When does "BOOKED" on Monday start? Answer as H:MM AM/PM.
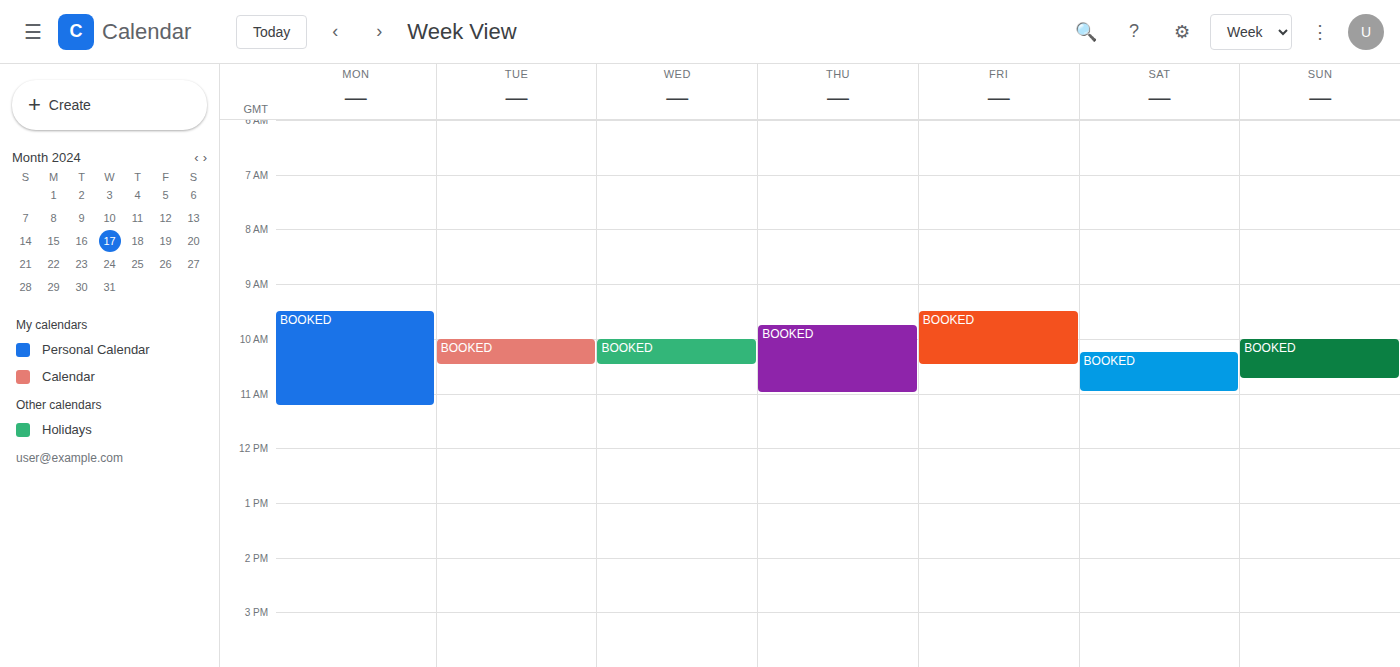
9:30 AM